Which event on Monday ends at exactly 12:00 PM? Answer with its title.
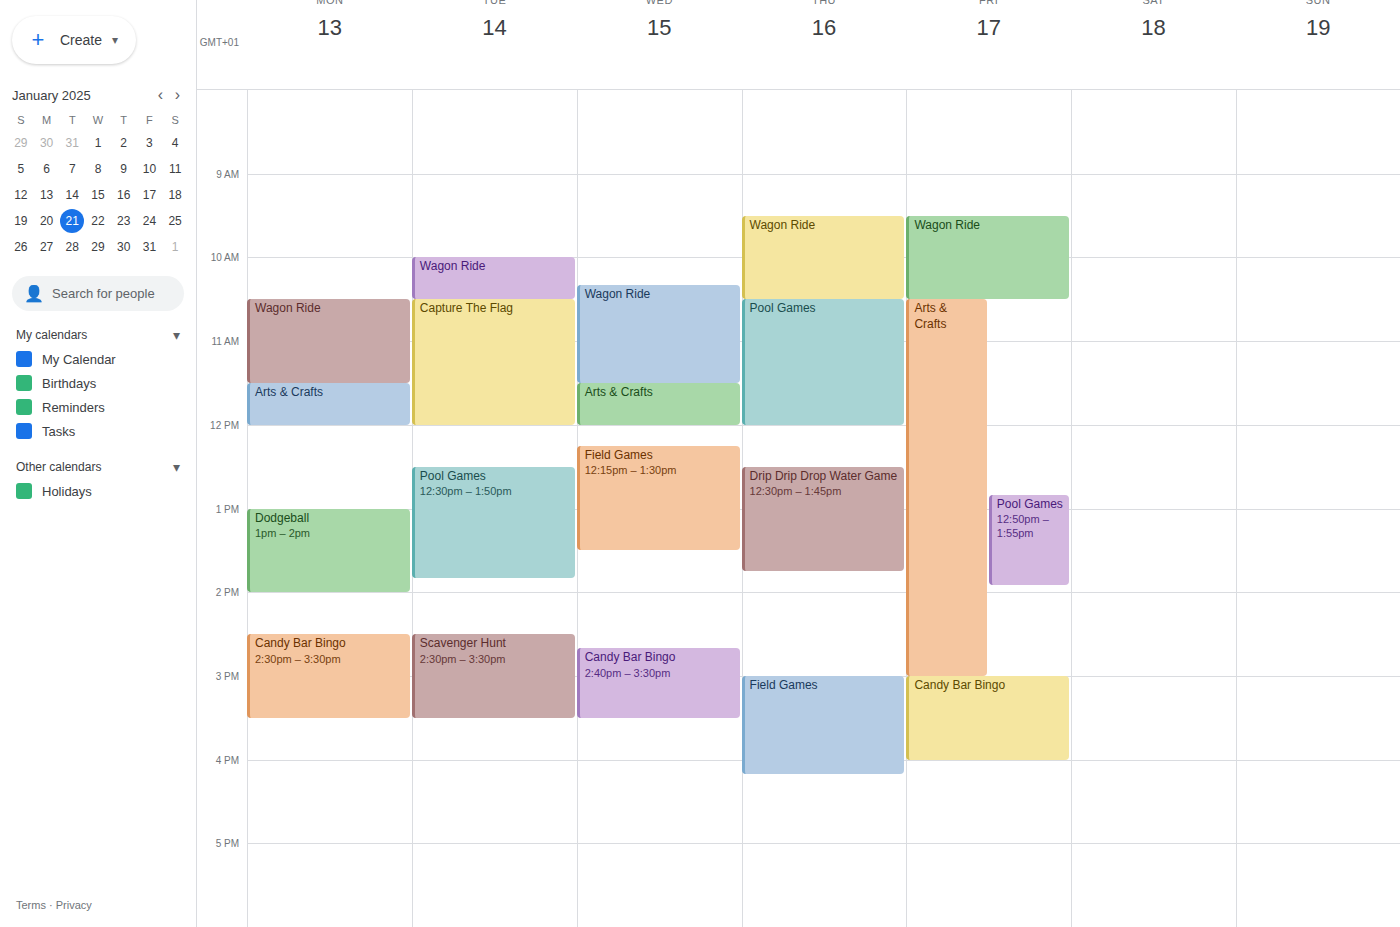
"Arts & Crafts"